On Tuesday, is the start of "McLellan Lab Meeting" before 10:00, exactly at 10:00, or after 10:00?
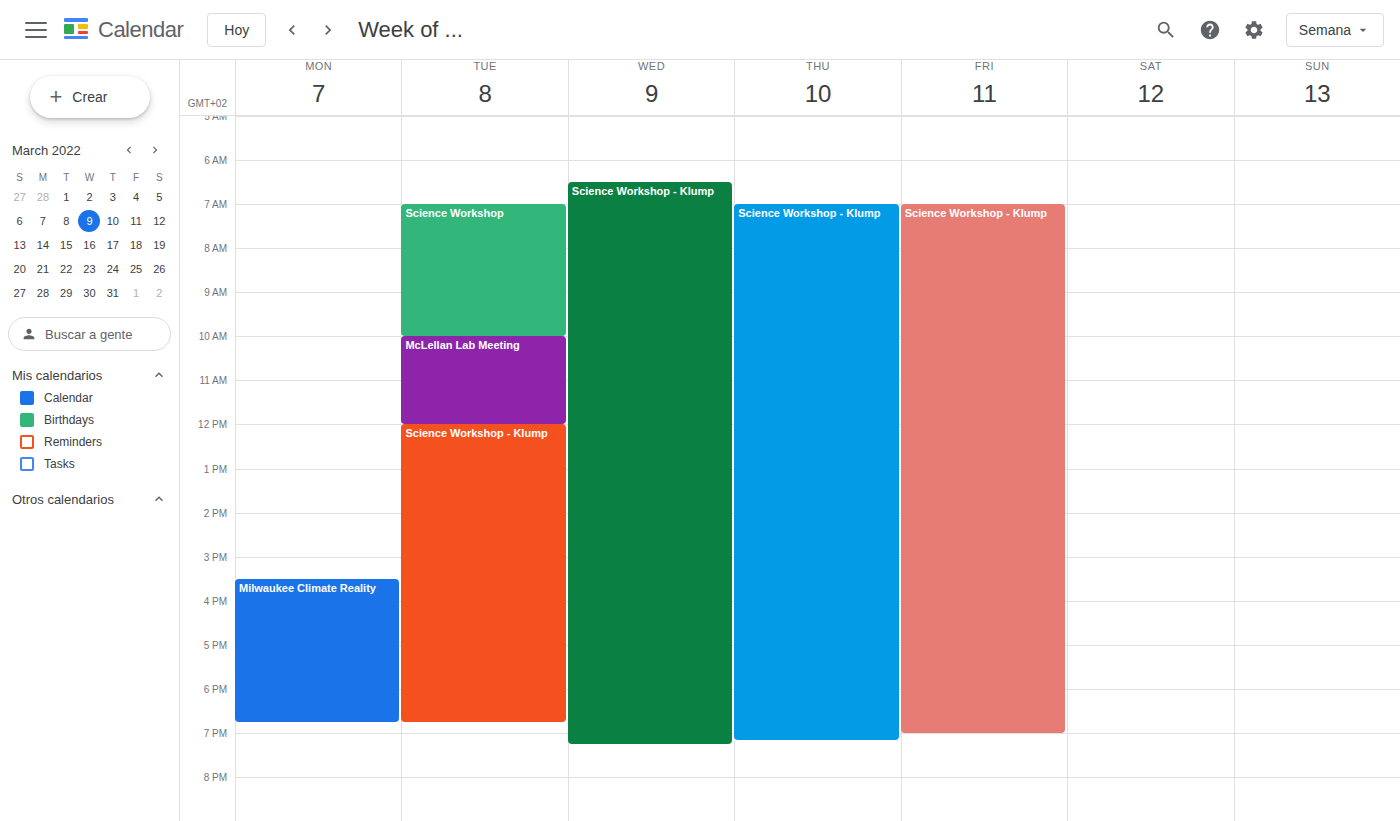
10:00 -- exactly at 10:00, on the 10:00 line.